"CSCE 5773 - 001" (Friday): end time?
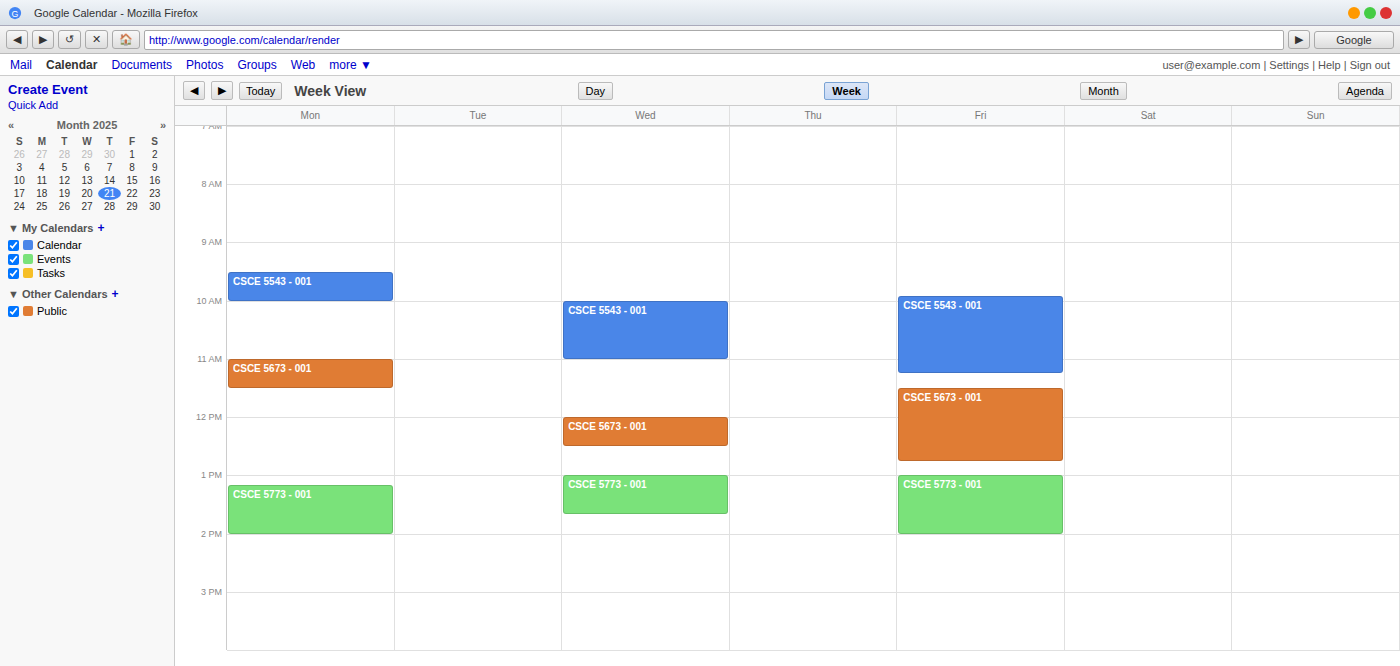
2:00 PM